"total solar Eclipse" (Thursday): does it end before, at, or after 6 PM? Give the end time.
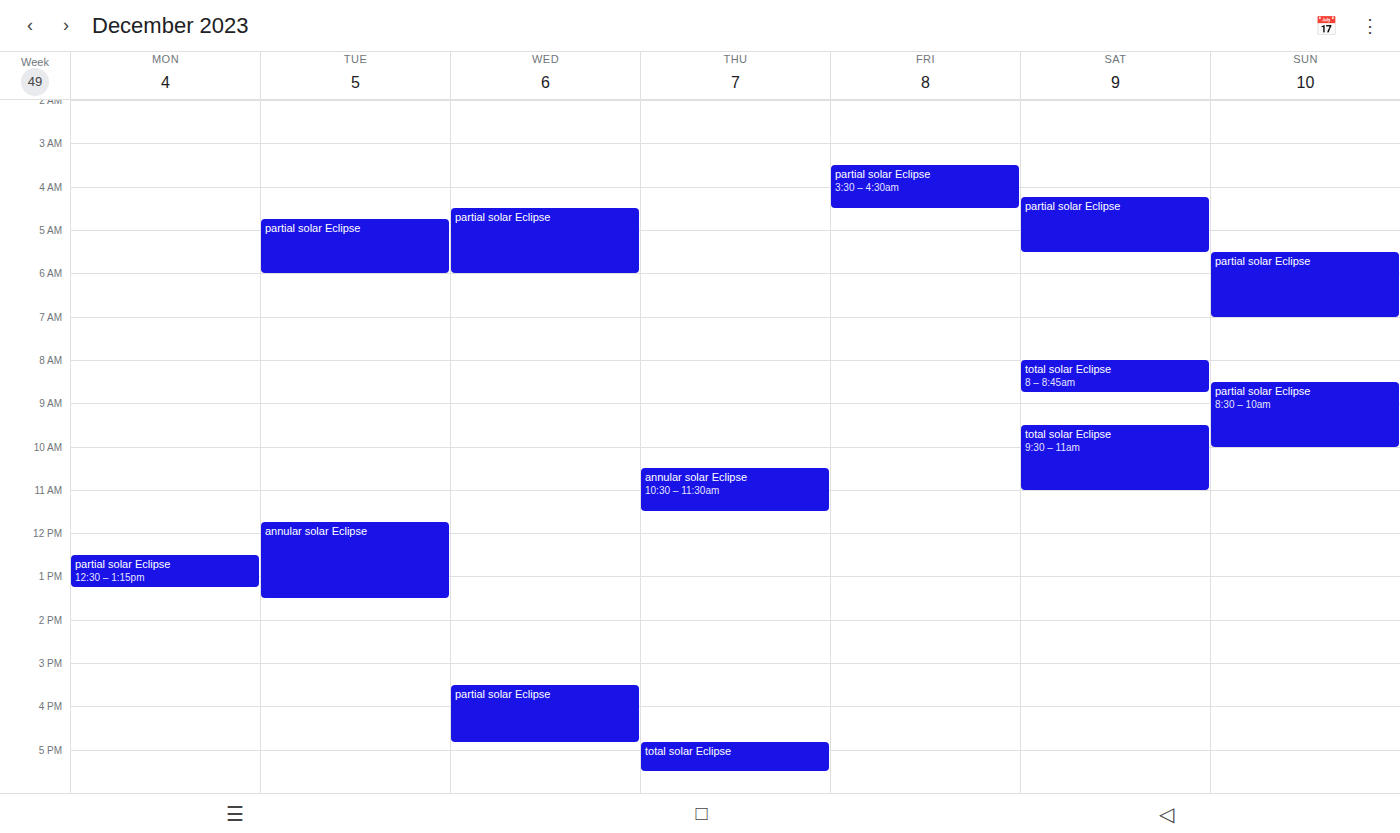
5:30 PM -- before 6 PM, 30 minutes above the 6 PM line.